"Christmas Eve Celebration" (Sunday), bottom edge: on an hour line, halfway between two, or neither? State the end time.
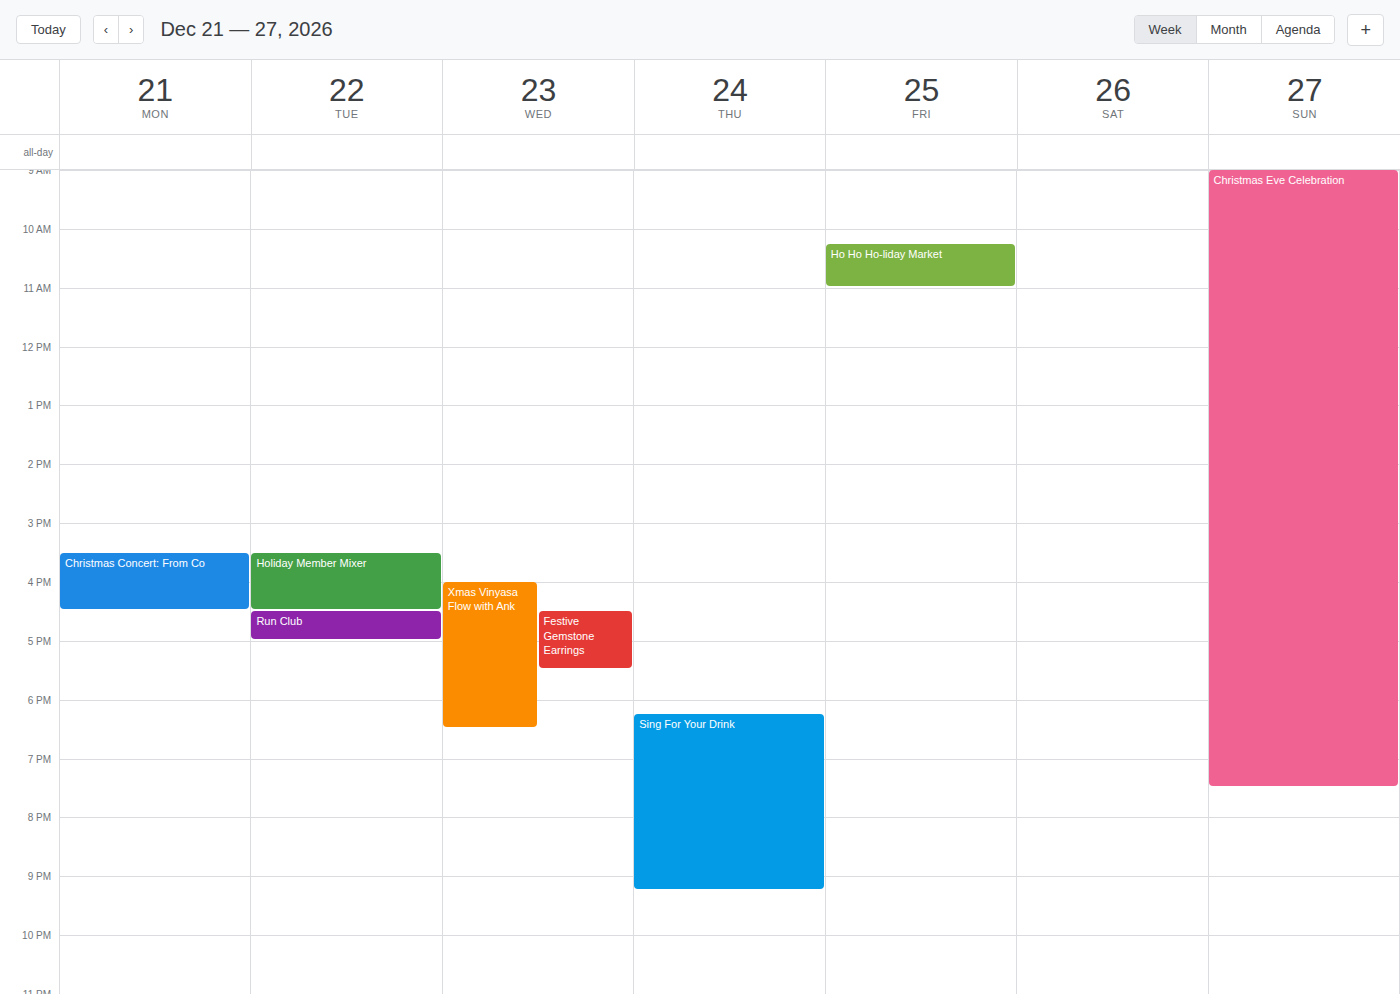
7:30 PM -- halfway between the 7 PM and 8 PM lines.